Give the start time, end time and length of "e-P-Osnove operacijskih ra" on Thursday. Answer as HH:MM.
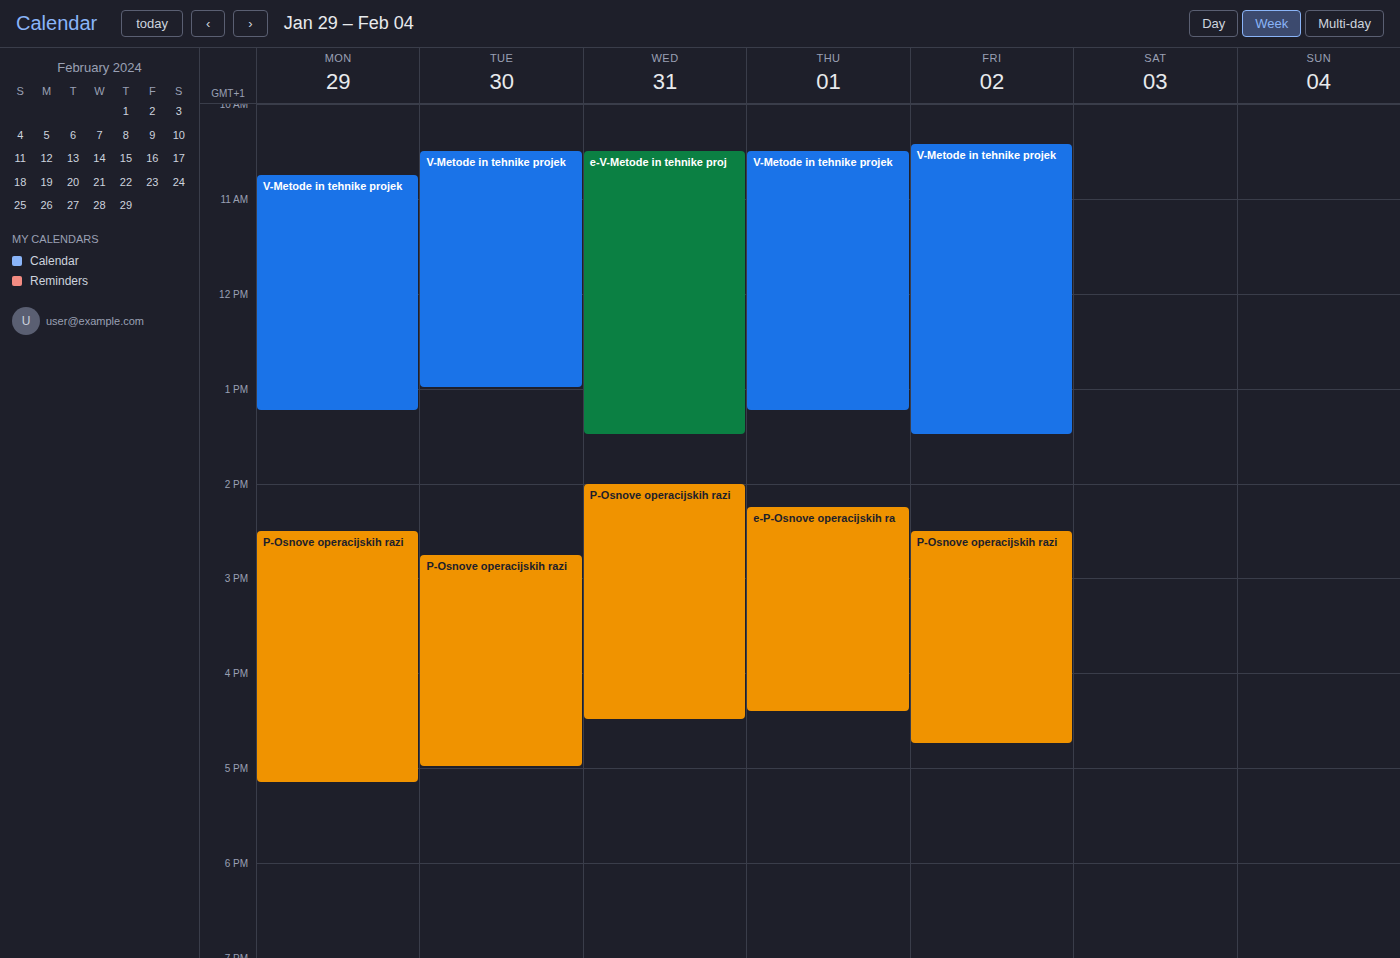
14:15 to 16:25, 2 hours 10 minutes